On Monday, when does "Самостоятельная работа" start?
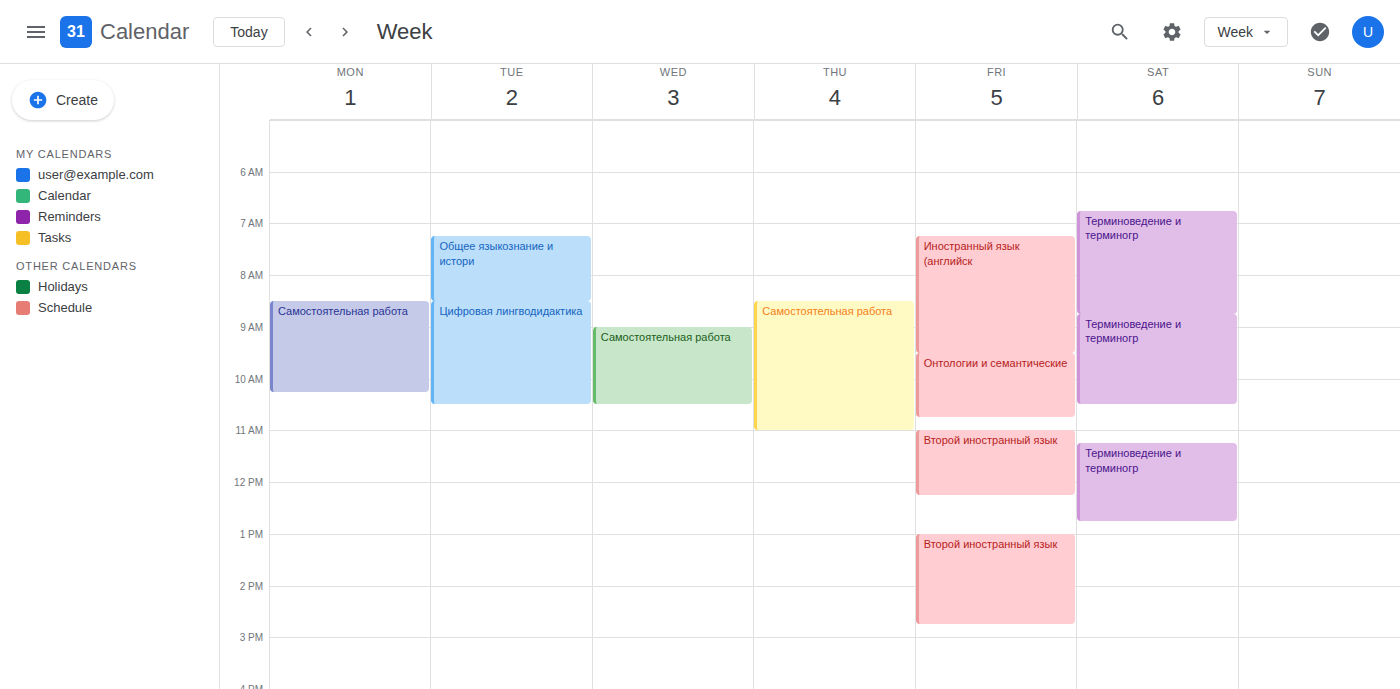
8:30 AM